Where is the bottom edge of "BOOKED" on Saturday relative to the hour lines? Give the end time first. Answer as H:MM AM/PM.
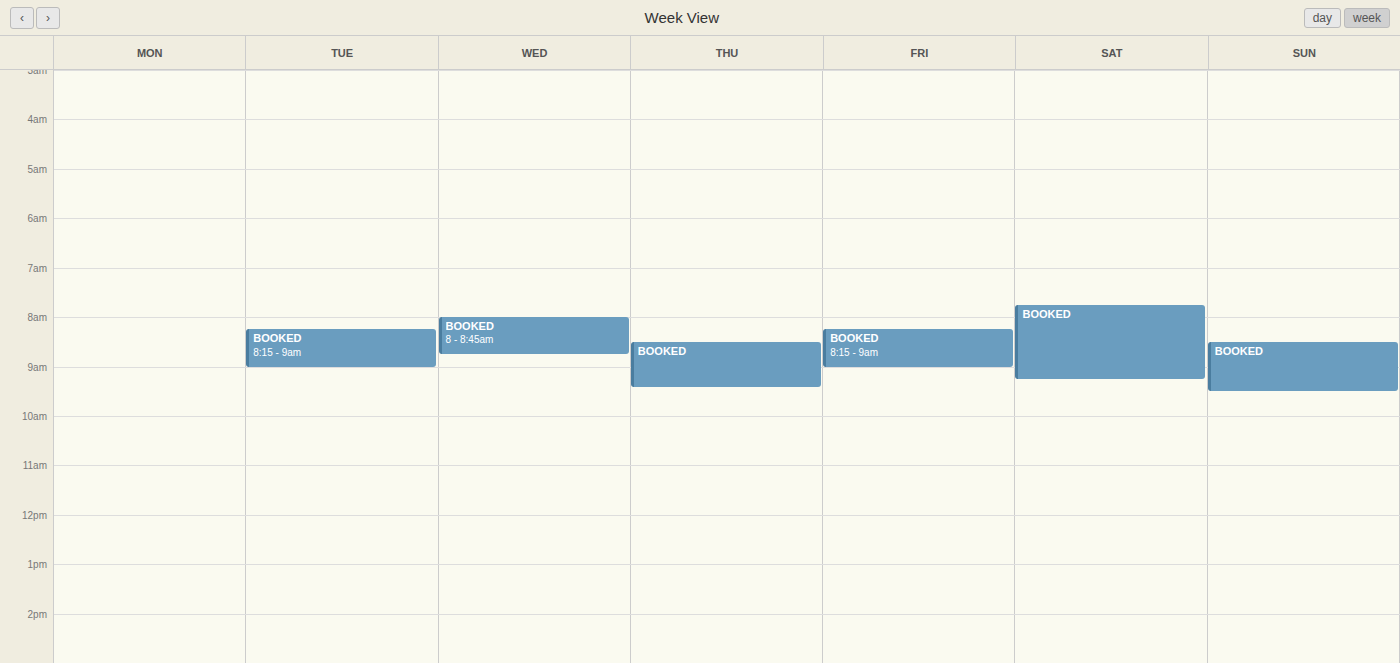
9:15 AM -- neither: a quarter of the way from the 9 AM line to the 10 AM line.